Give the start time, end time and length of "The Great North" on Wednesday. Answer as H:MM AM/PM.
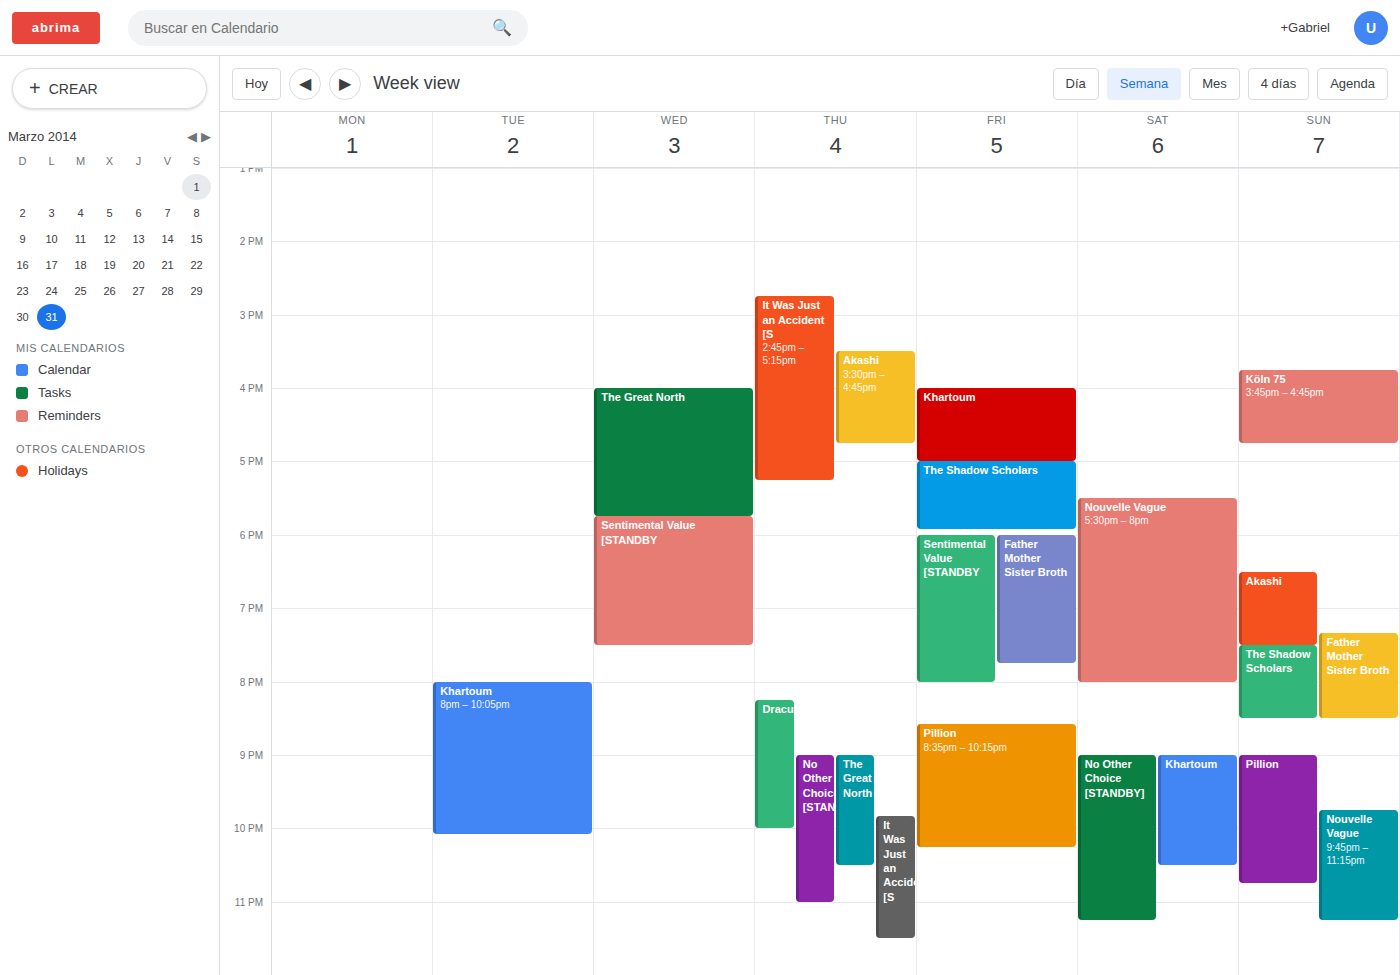
4:00 PM to 5:45 PM, 1 hour 45 minutes